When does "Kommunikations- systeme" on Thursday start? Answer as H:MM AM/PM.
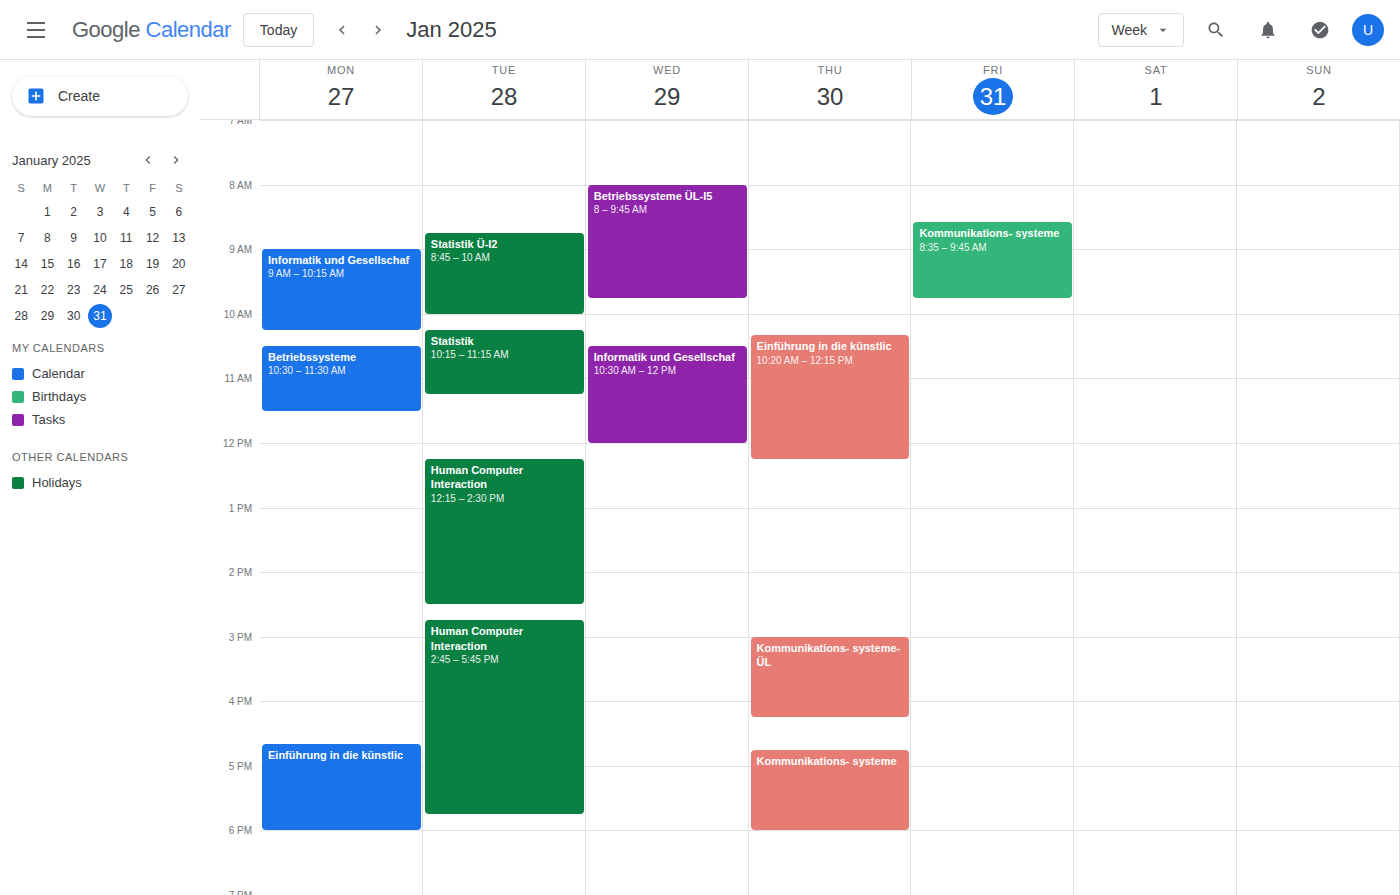
4:45 PM